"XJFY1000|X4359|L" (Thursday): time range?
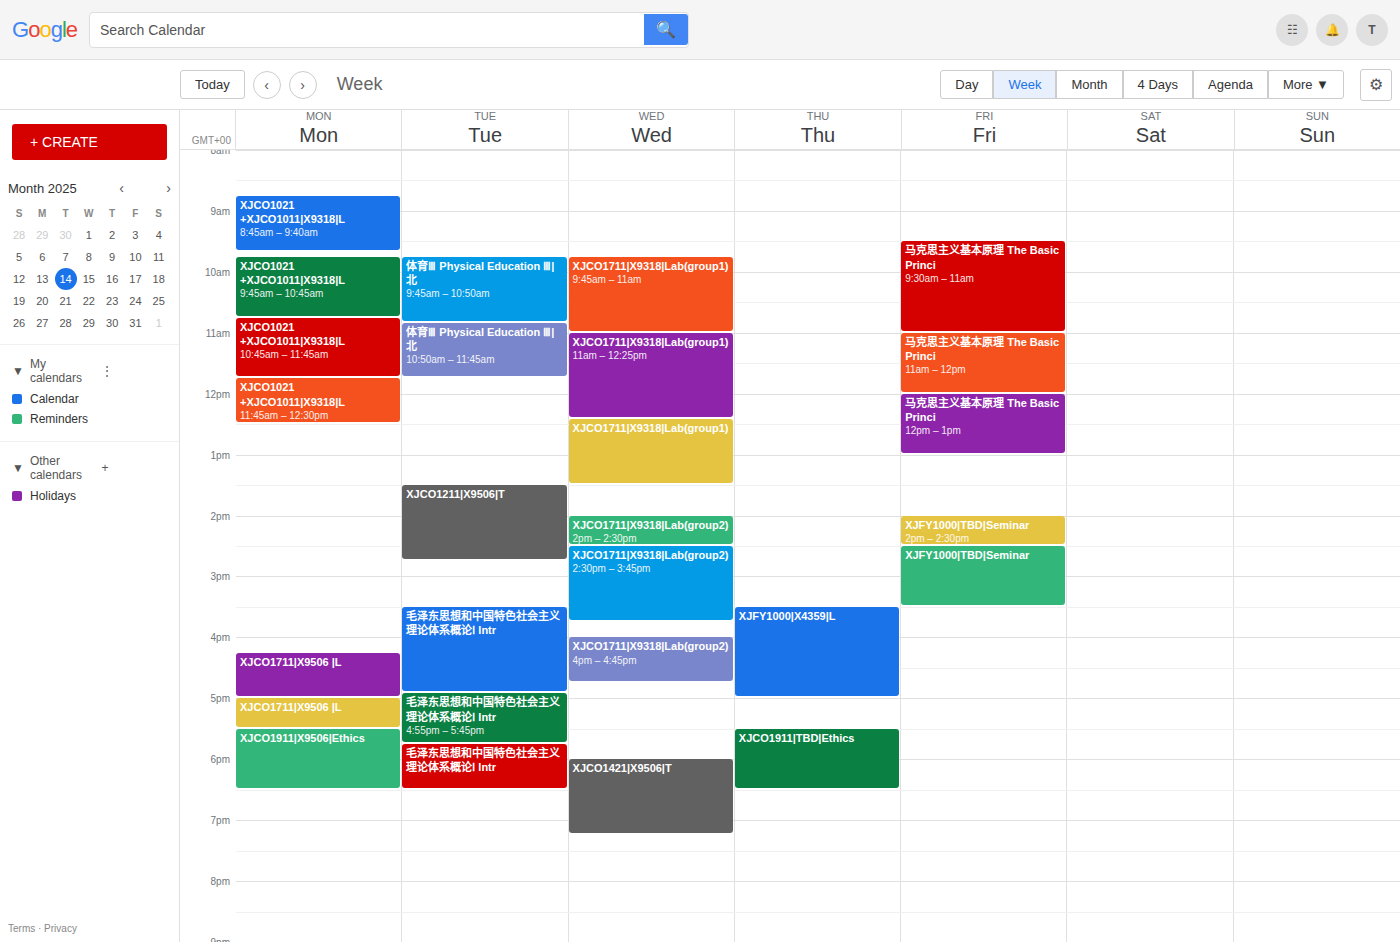
3:30 PM to 5:00 PM